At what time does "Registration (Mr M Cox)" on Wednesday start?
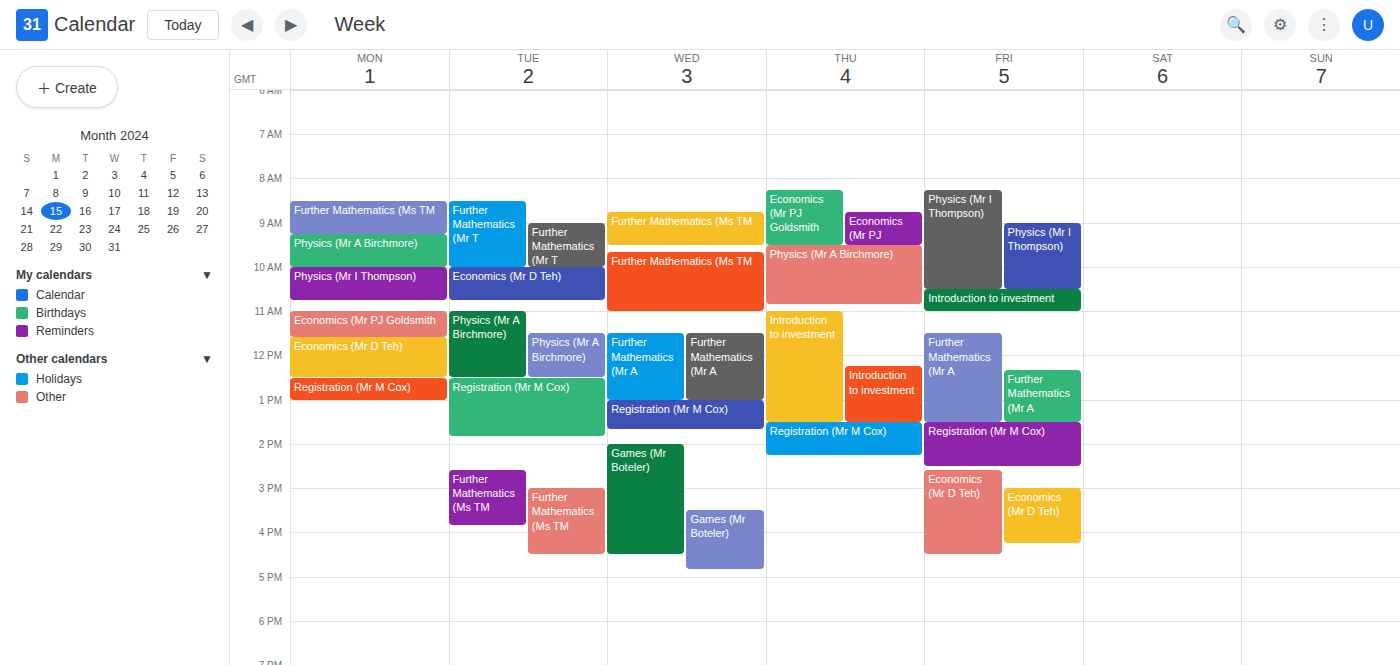
1:00 PM